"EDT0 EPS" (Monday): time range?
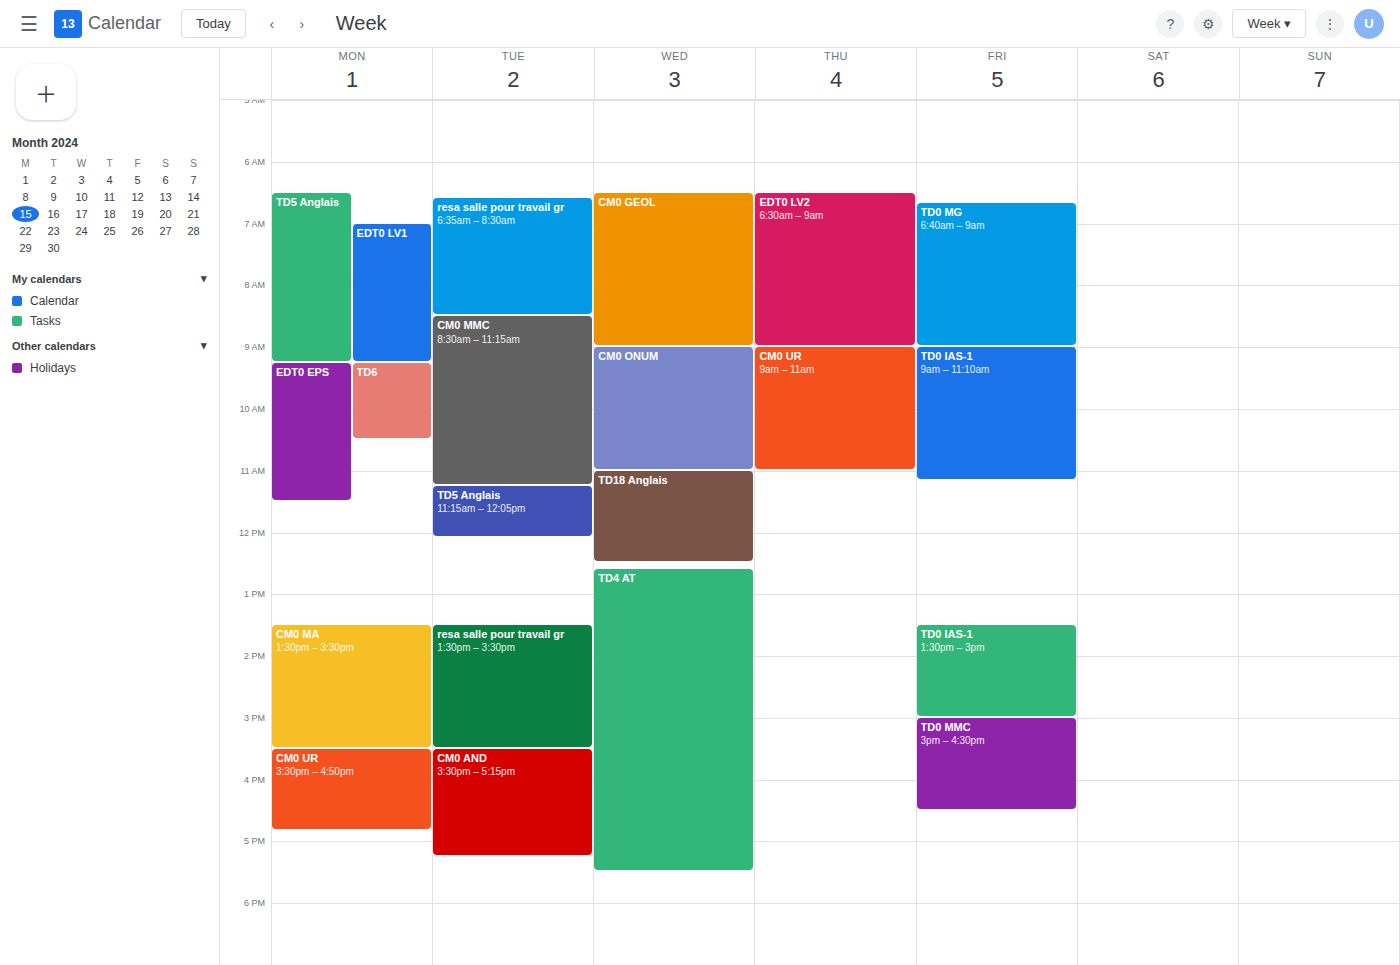
9:15 AM to 11:30 AM